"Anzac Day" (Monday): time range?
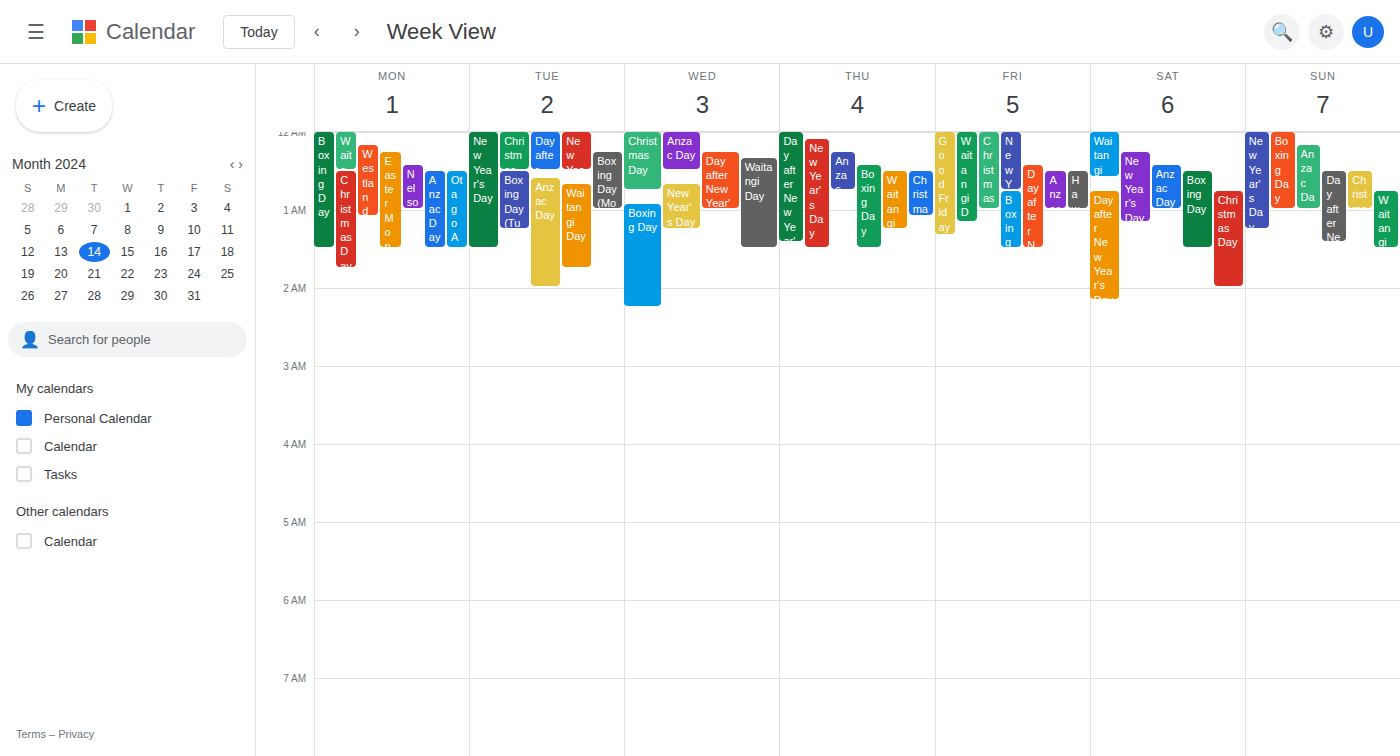
12:30 AM to 1:30 AM